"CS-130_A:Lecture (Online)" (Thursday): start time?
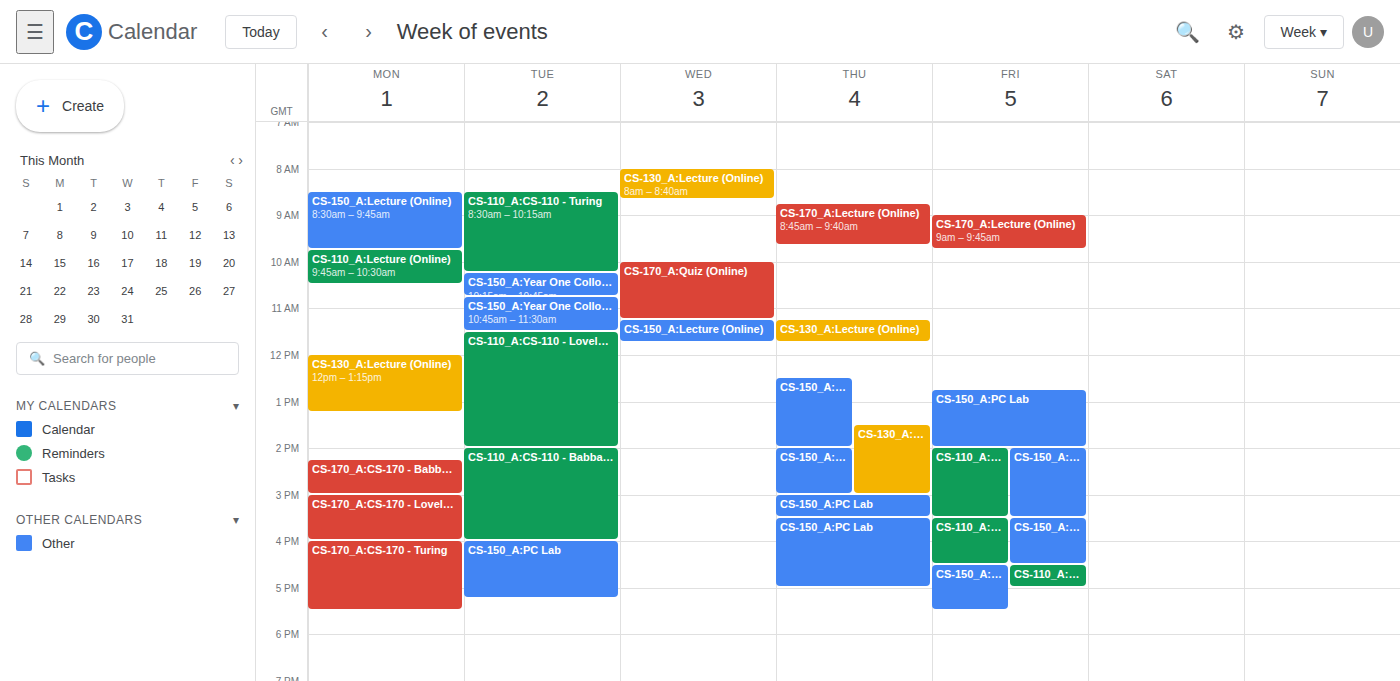
11:15 AM